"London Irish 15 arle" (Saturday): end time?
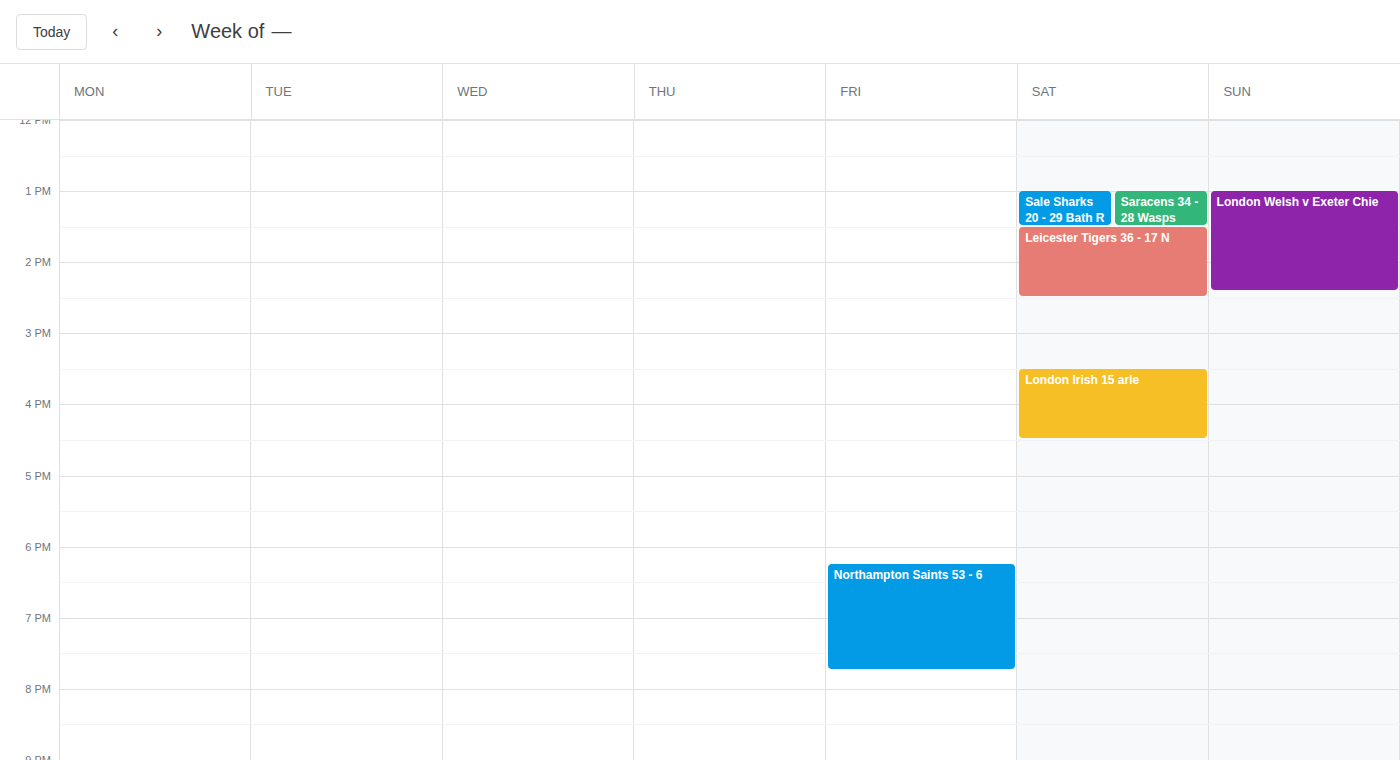
4:30 PM